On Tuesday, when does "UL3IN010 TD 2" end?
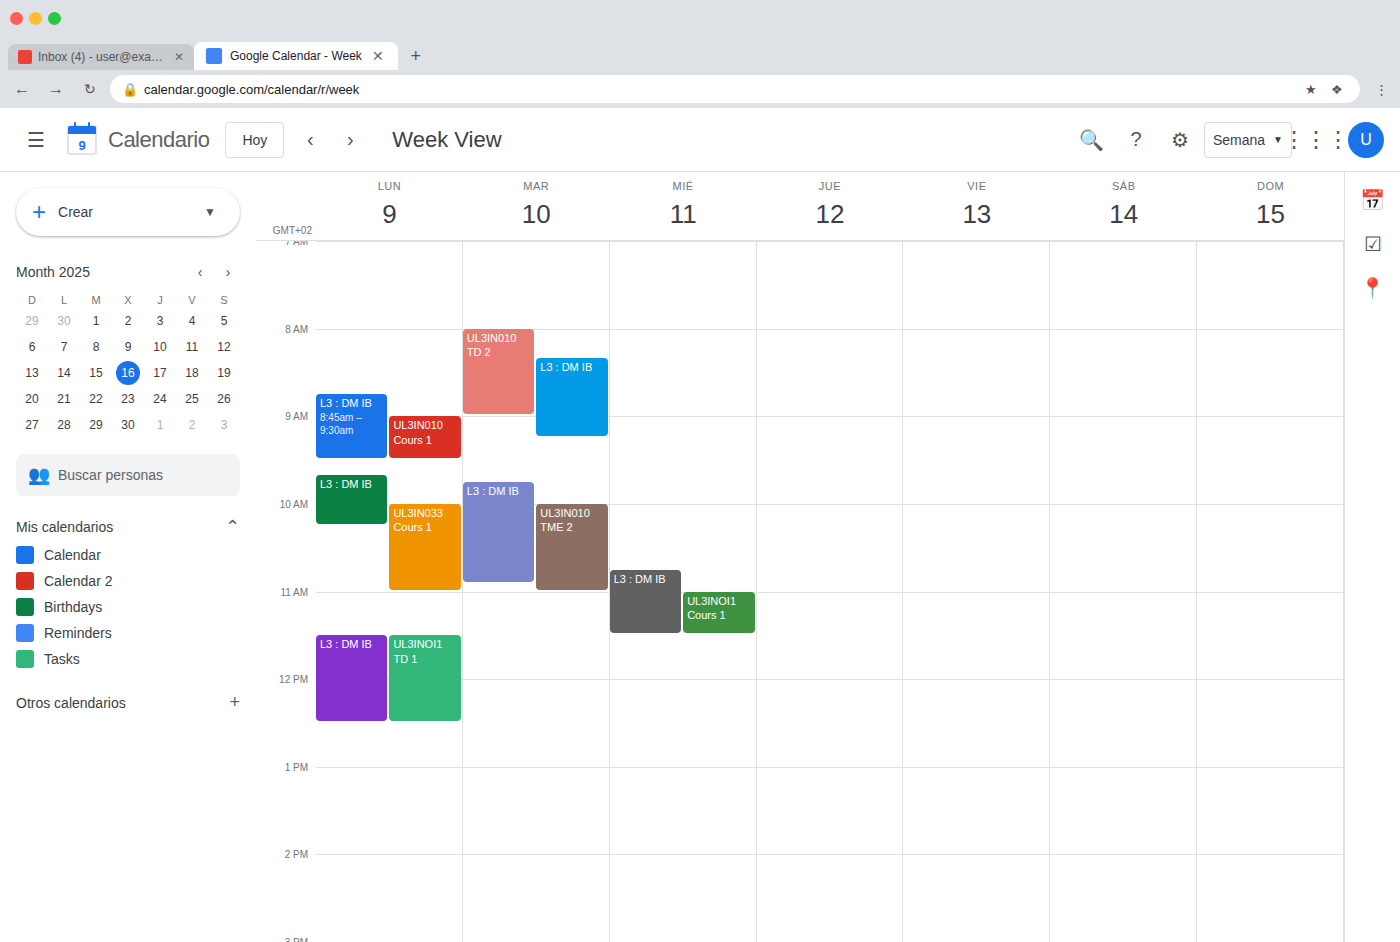
9:00 AM